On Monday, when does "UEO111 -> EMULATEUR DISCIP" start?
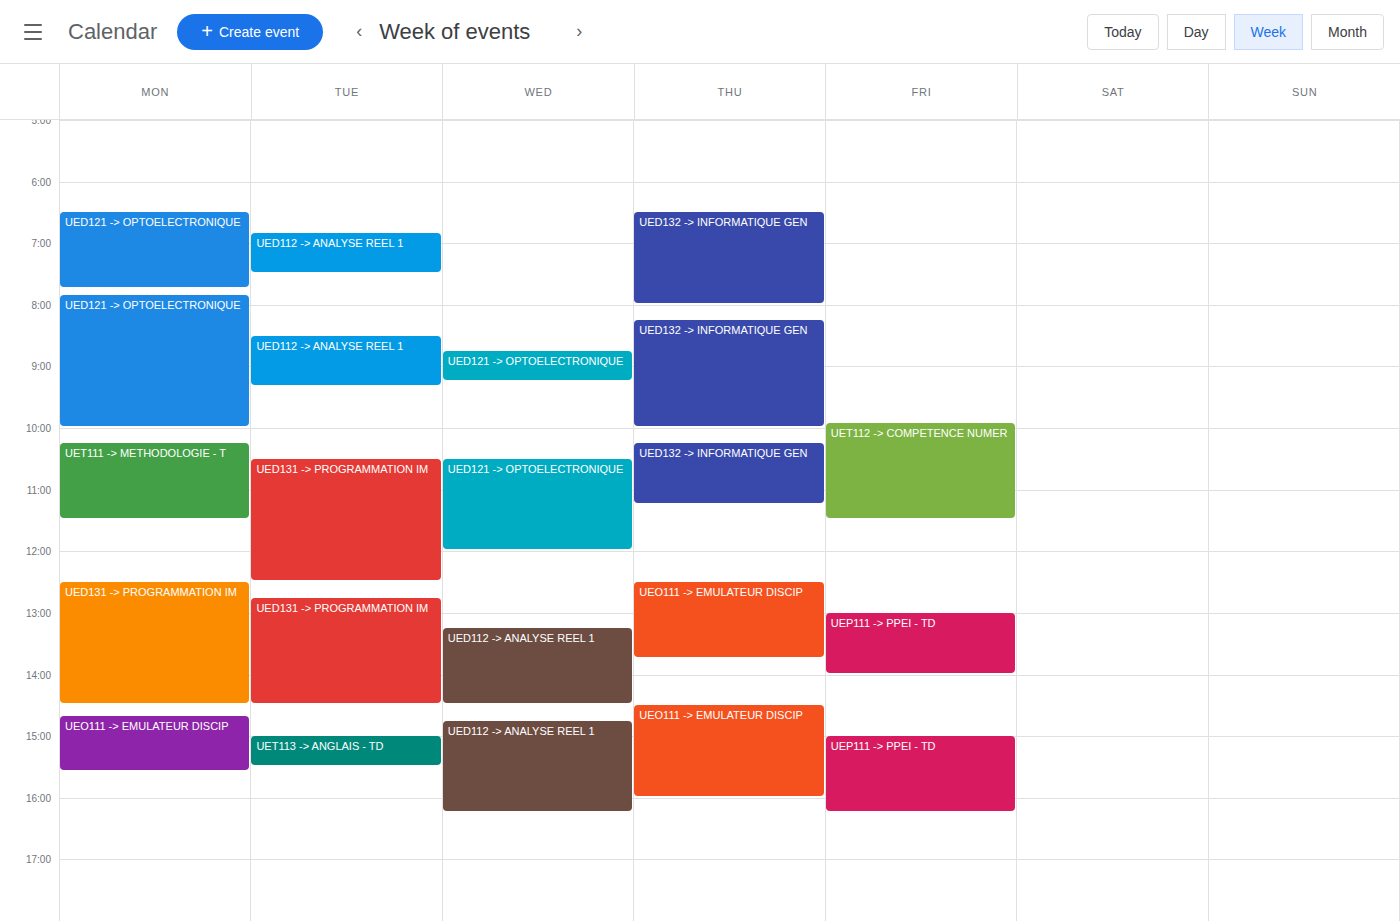
2:40 PM